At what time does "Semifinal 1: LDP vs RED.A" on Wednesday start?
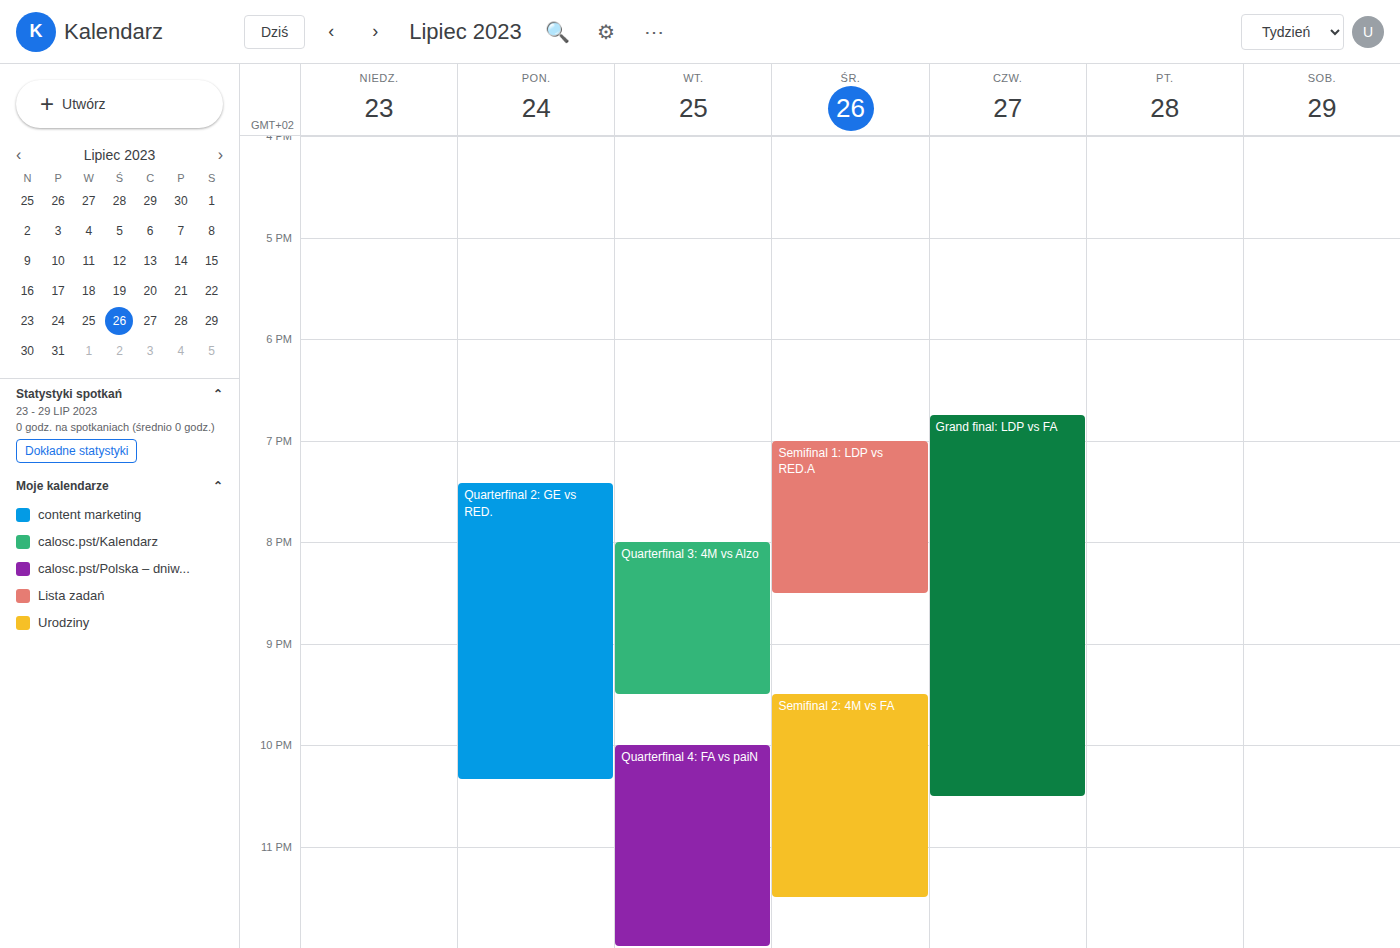
7:00 PM